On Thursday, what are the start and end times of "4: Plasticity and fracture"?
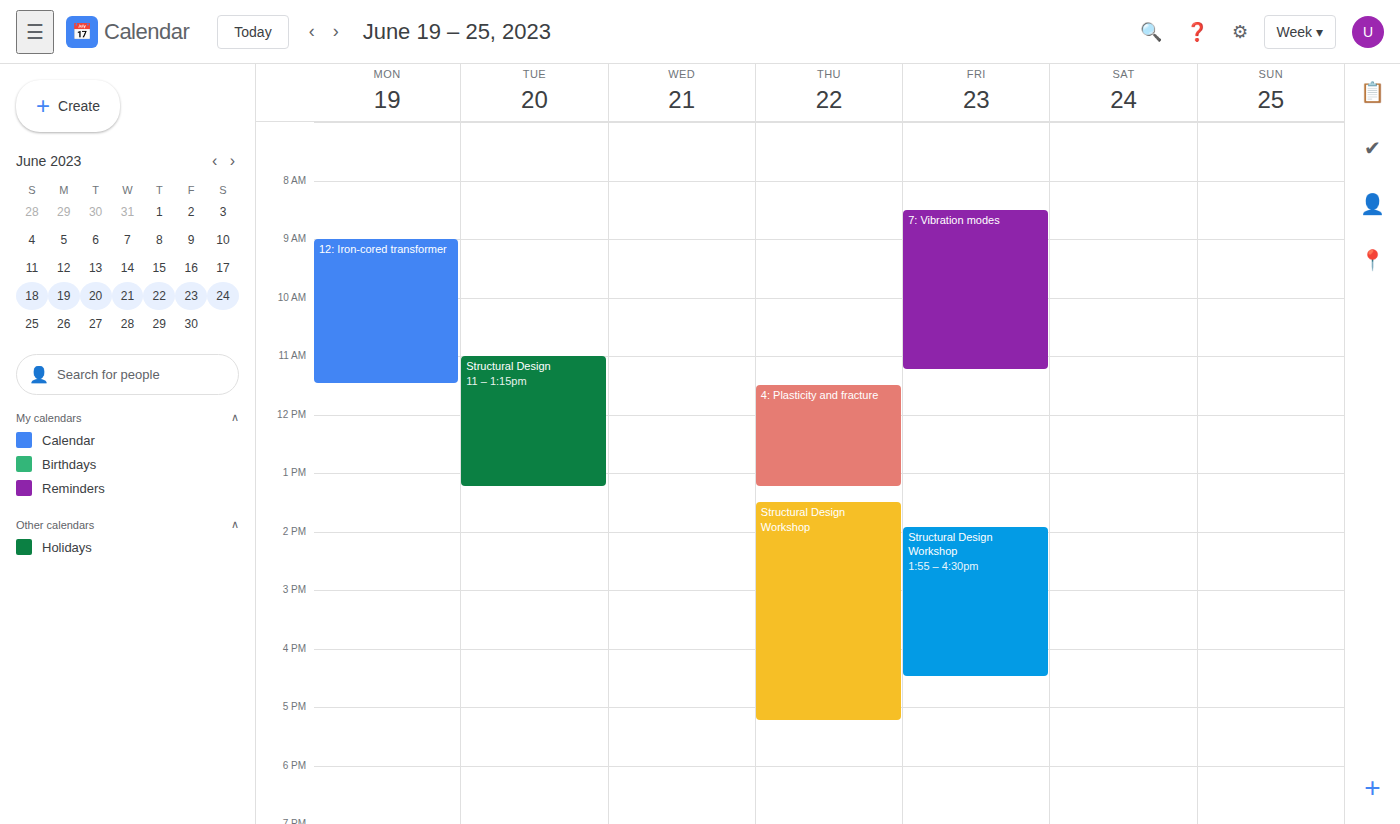
11:30 AM to 1:15 PM